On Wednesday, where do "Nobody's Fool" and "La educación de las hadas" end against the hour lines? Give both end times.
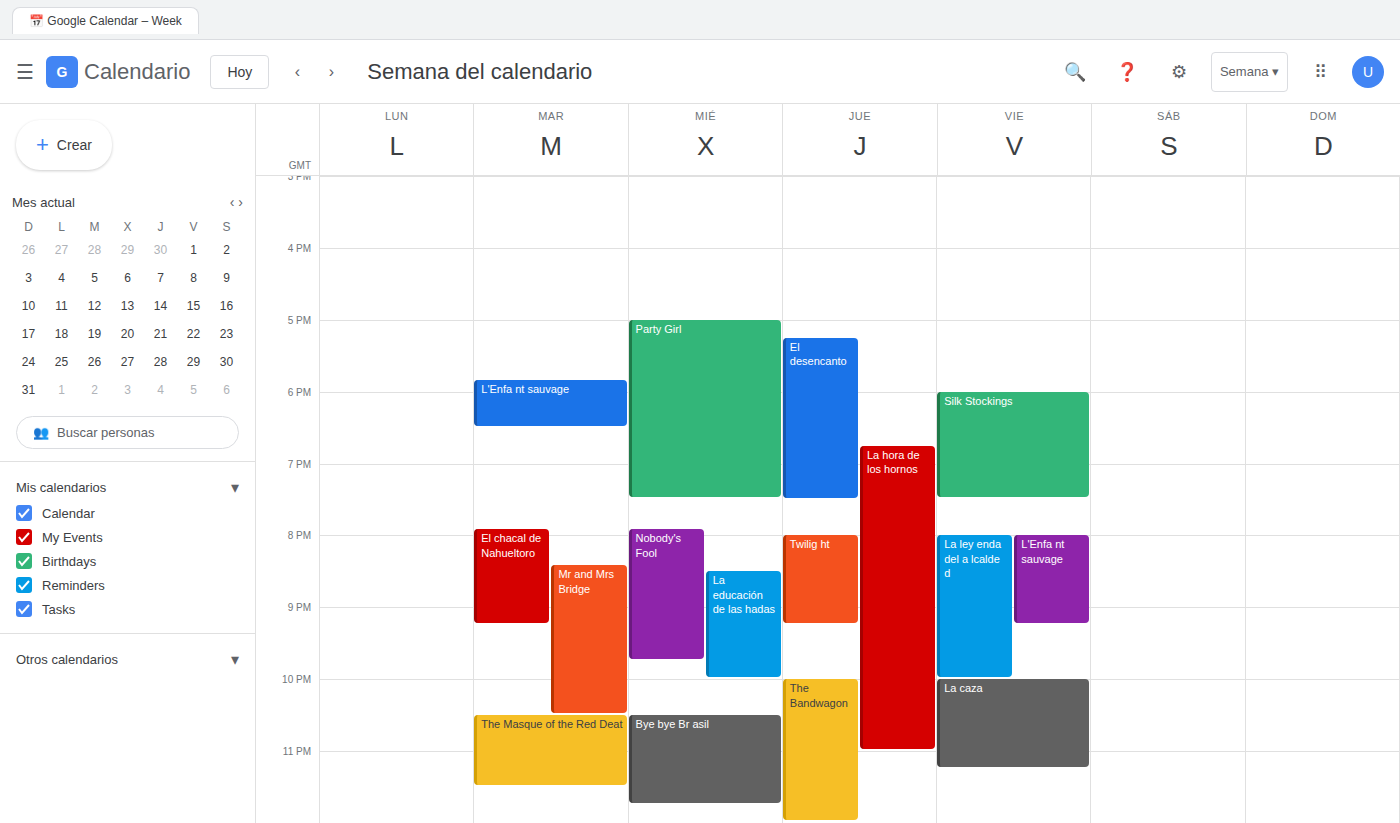
"Nobody's Fool": 9:45 PM, neither: three quarters of the way from the 9 PM line to the 10 PM line. "La educación de las hadas": 10:00 PM, exactly on the 10 PM line.